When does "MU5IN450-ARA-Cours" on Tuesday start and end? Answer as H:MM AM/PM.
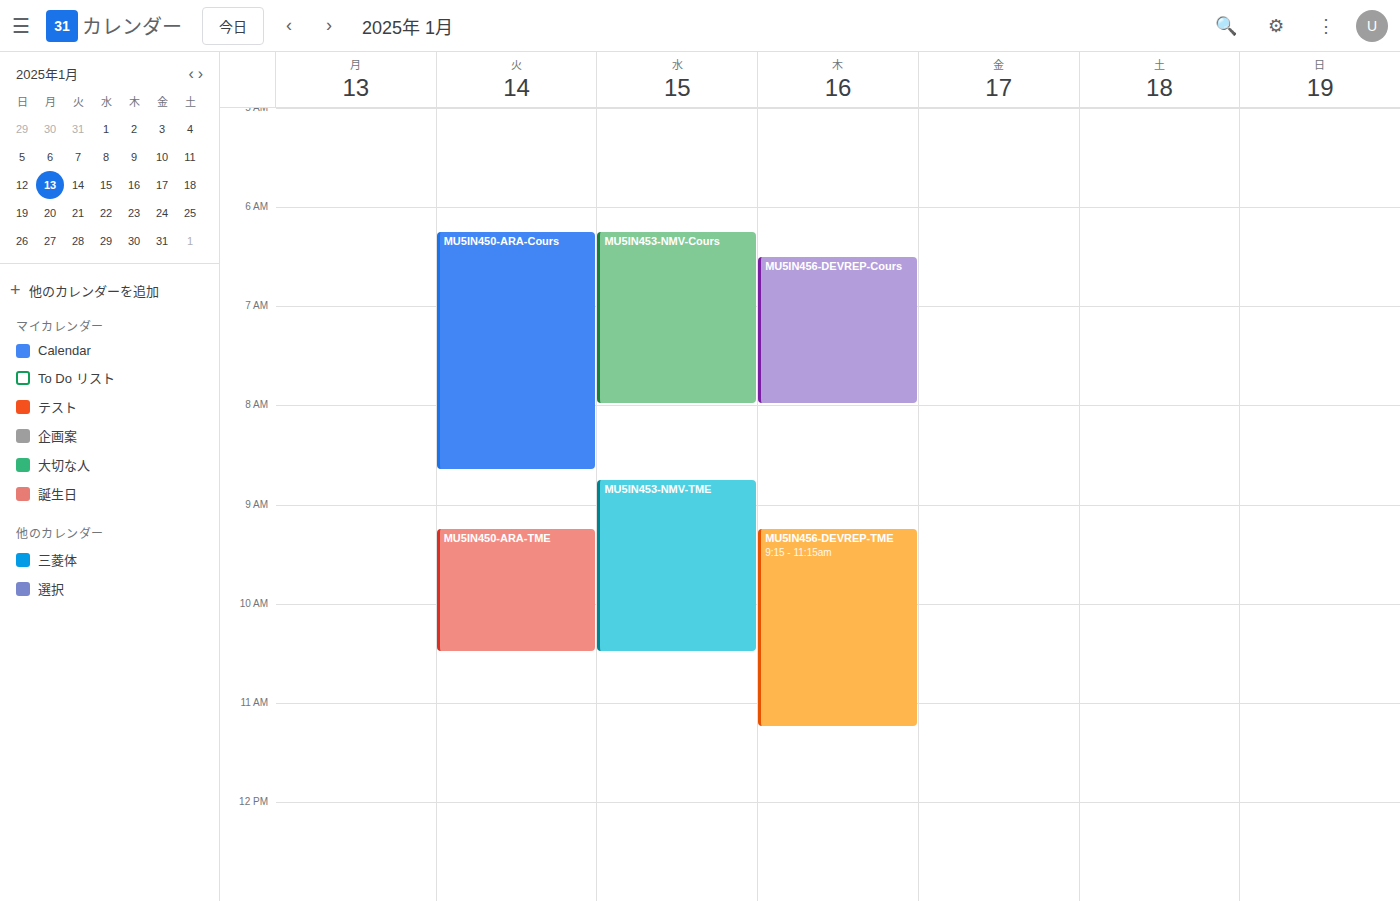
6:15 AM to 8:40 AM